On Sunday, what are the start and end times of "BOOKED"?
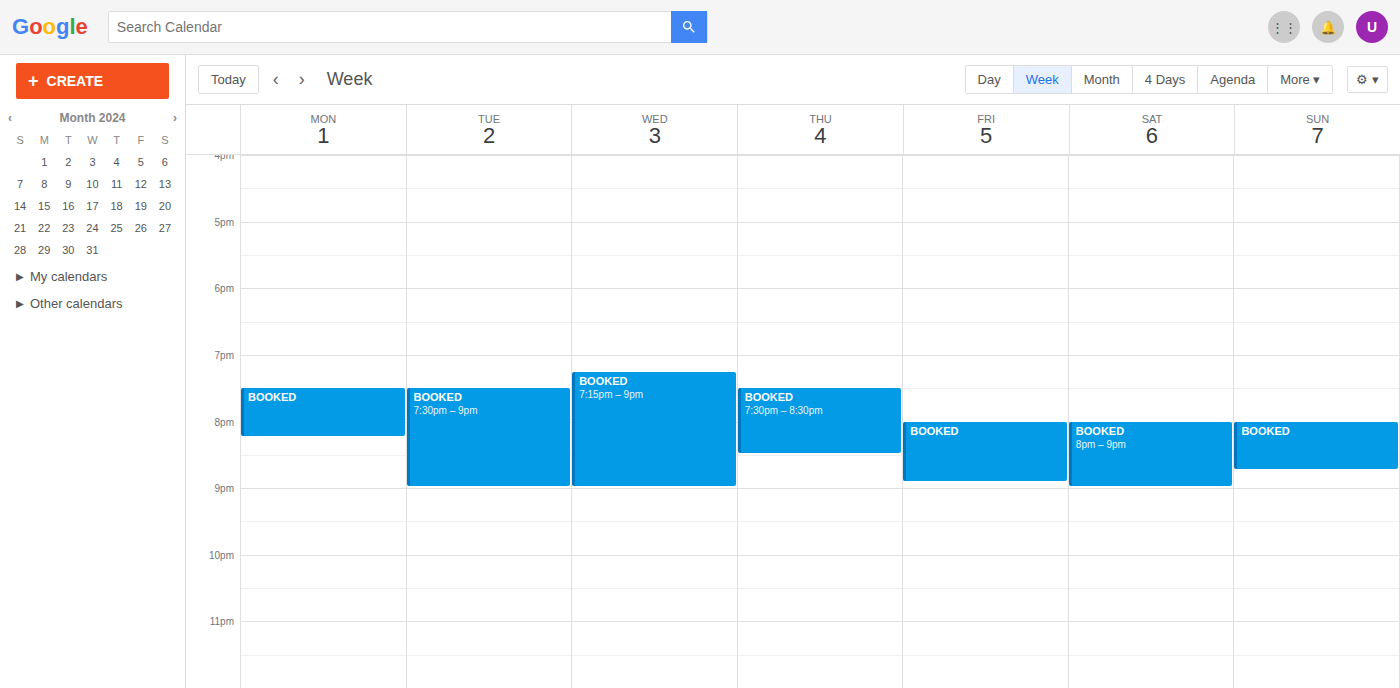
8:00 PM to 8:45 PM